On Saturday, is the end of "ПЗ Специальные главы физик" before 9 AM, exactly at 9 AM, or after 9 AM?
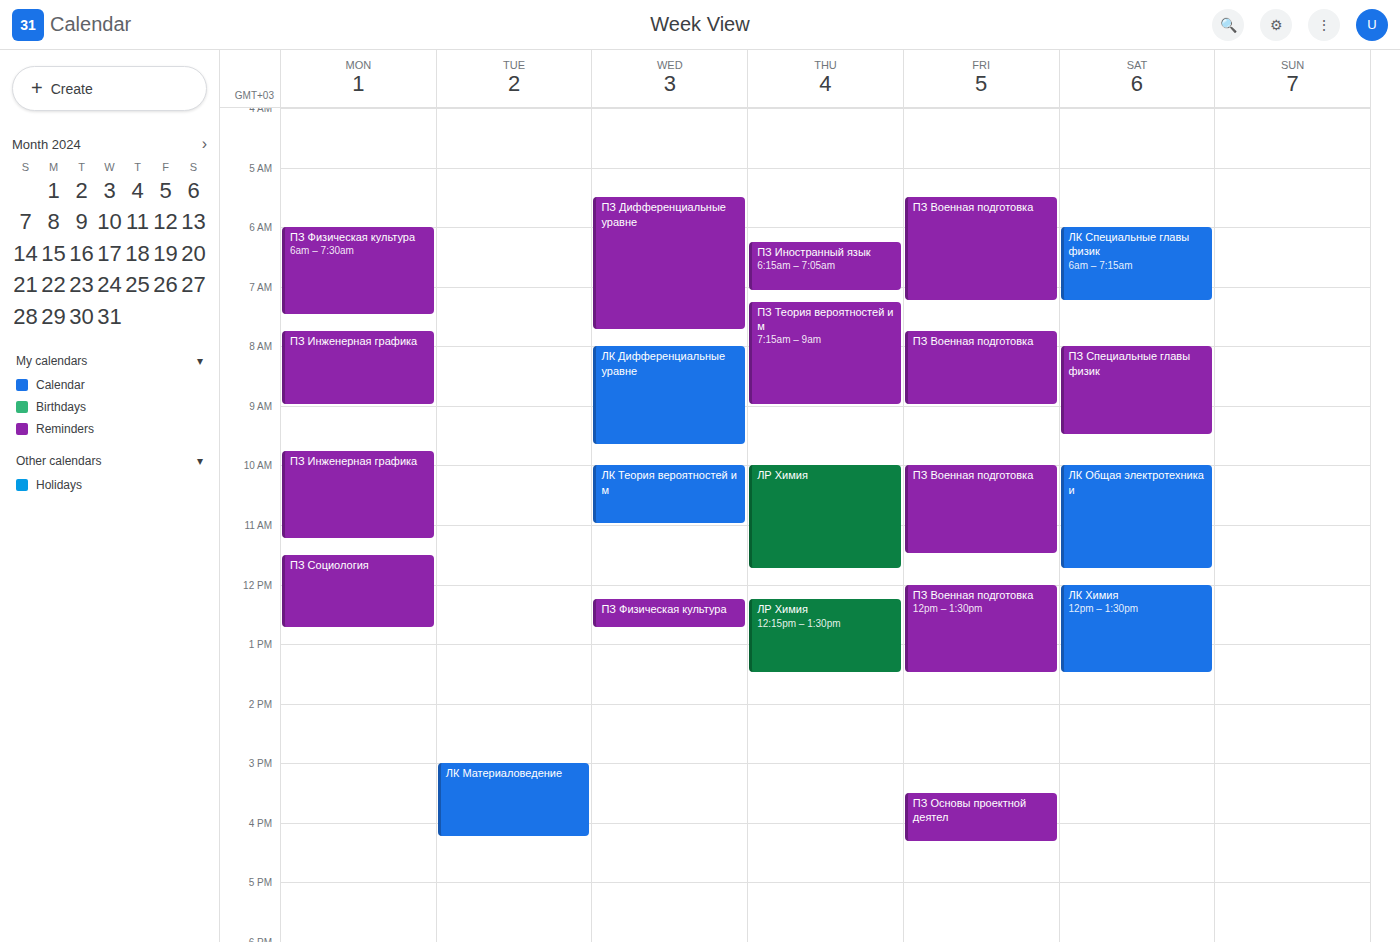
9:30 AM -- after 9 AM, 30 minutes below the 9 AM line.